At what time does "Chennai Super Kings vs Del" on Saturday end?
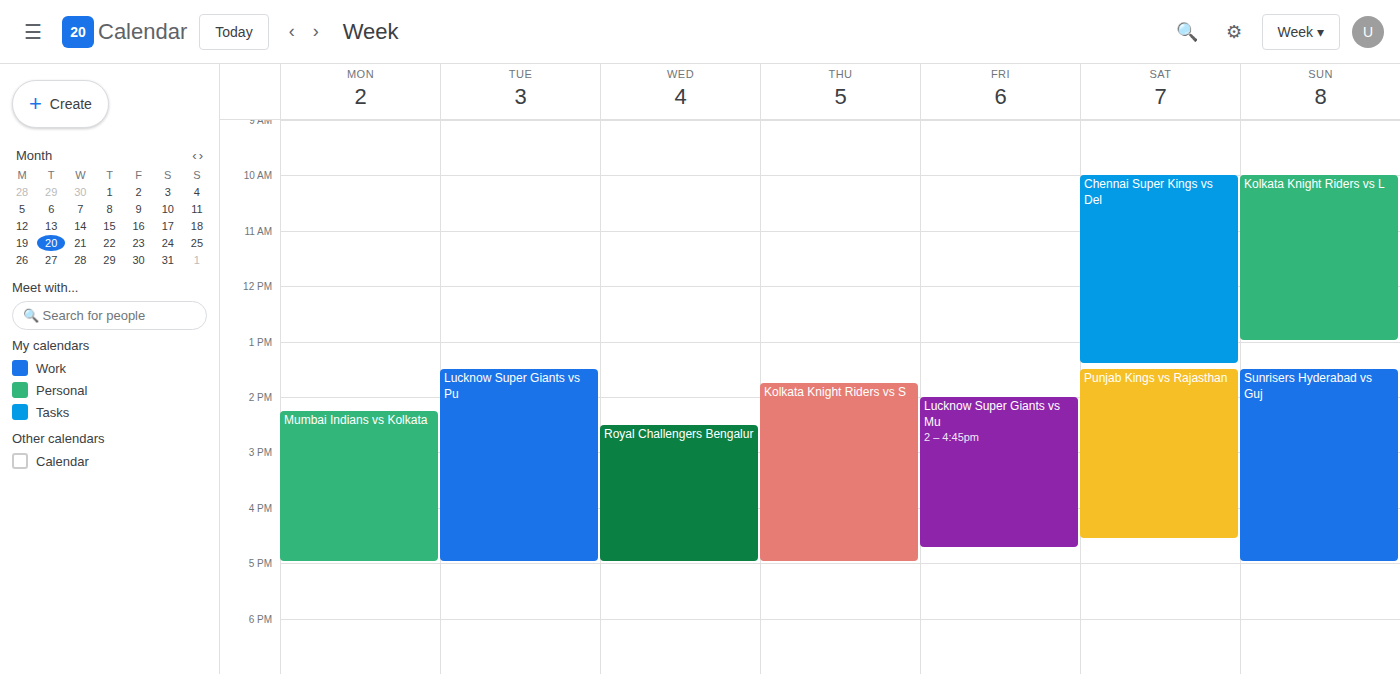
1:25 PM